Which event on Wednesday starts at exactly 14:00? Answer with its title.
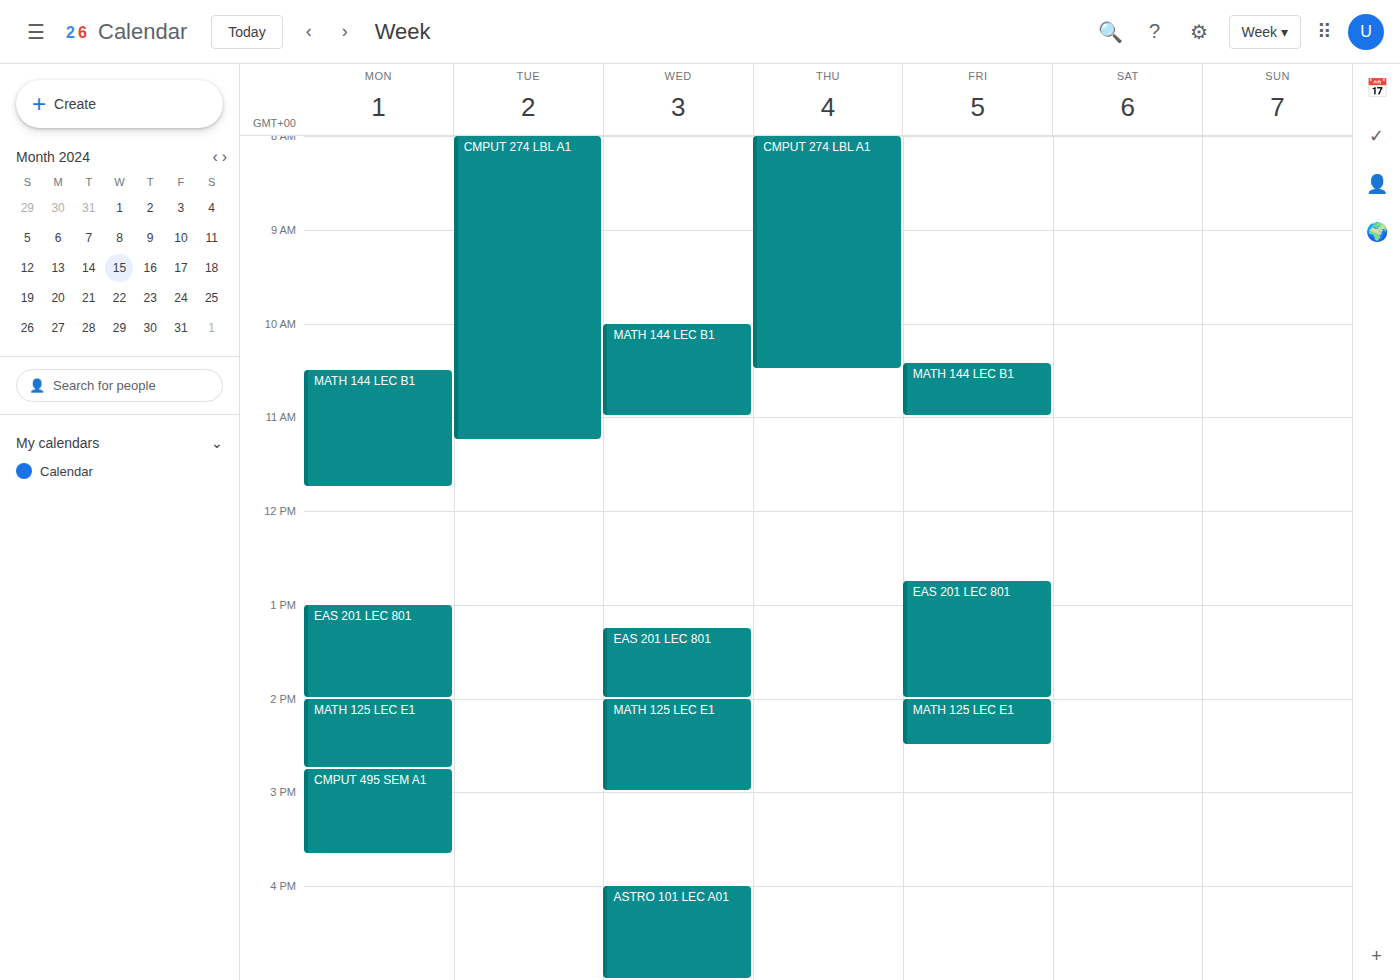
"MATH 125 LEC E1"